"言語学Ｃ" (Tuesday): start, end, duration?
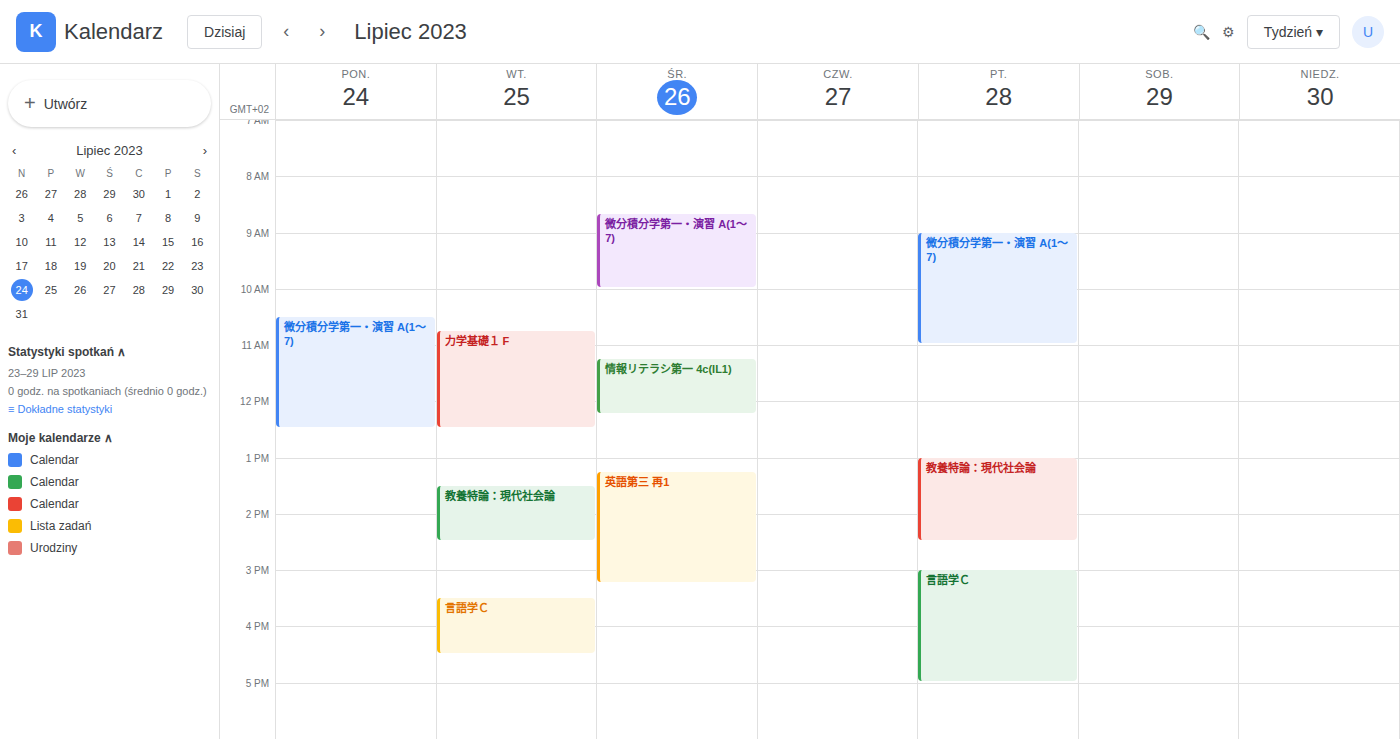
3:30 PM to 4:30 PM, 1 hour